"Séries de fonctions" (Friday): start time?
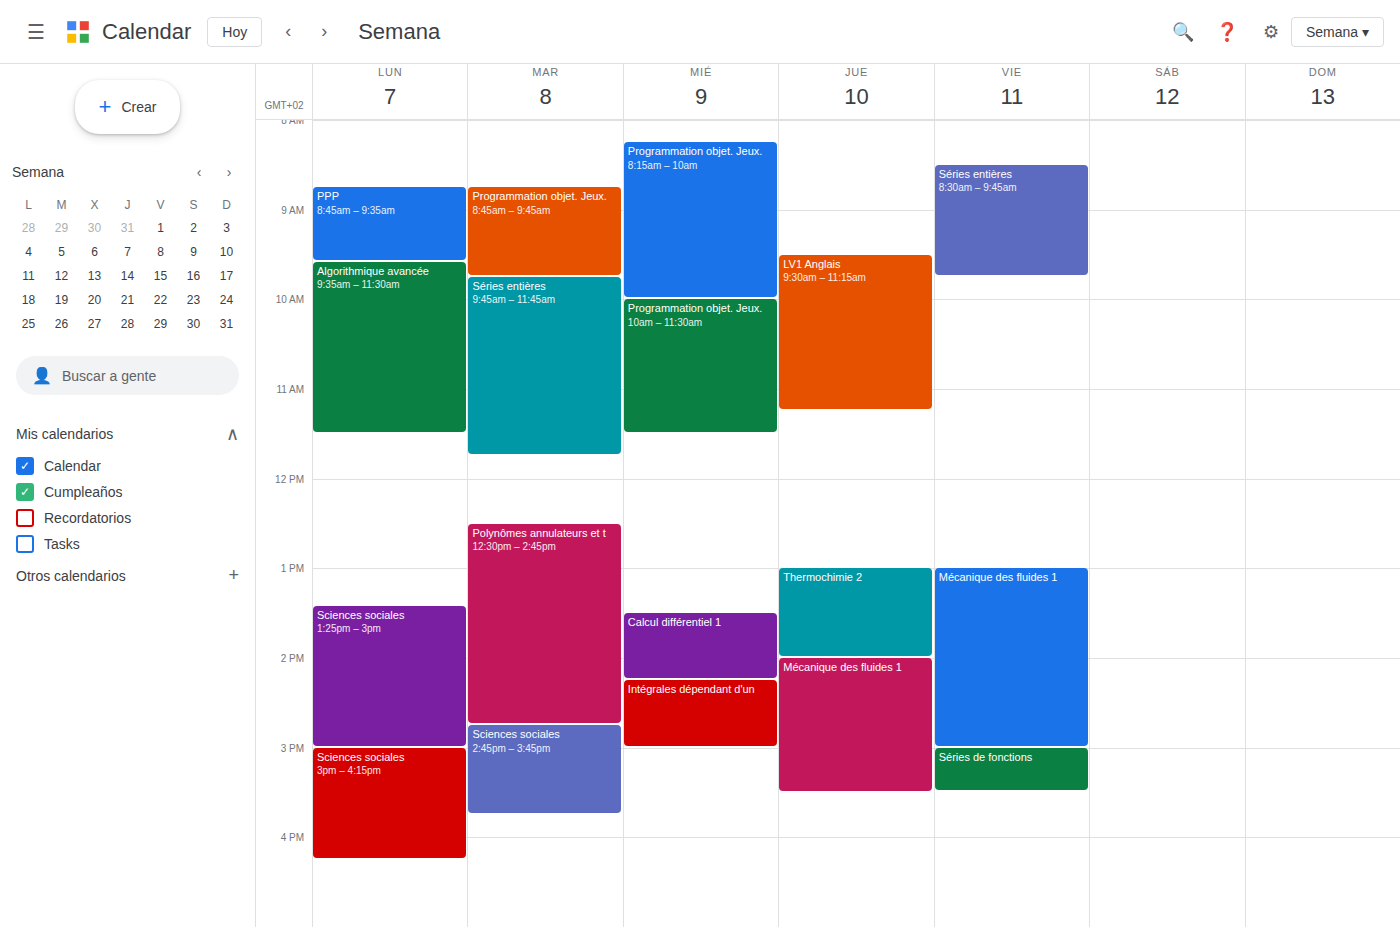
3:00 PM